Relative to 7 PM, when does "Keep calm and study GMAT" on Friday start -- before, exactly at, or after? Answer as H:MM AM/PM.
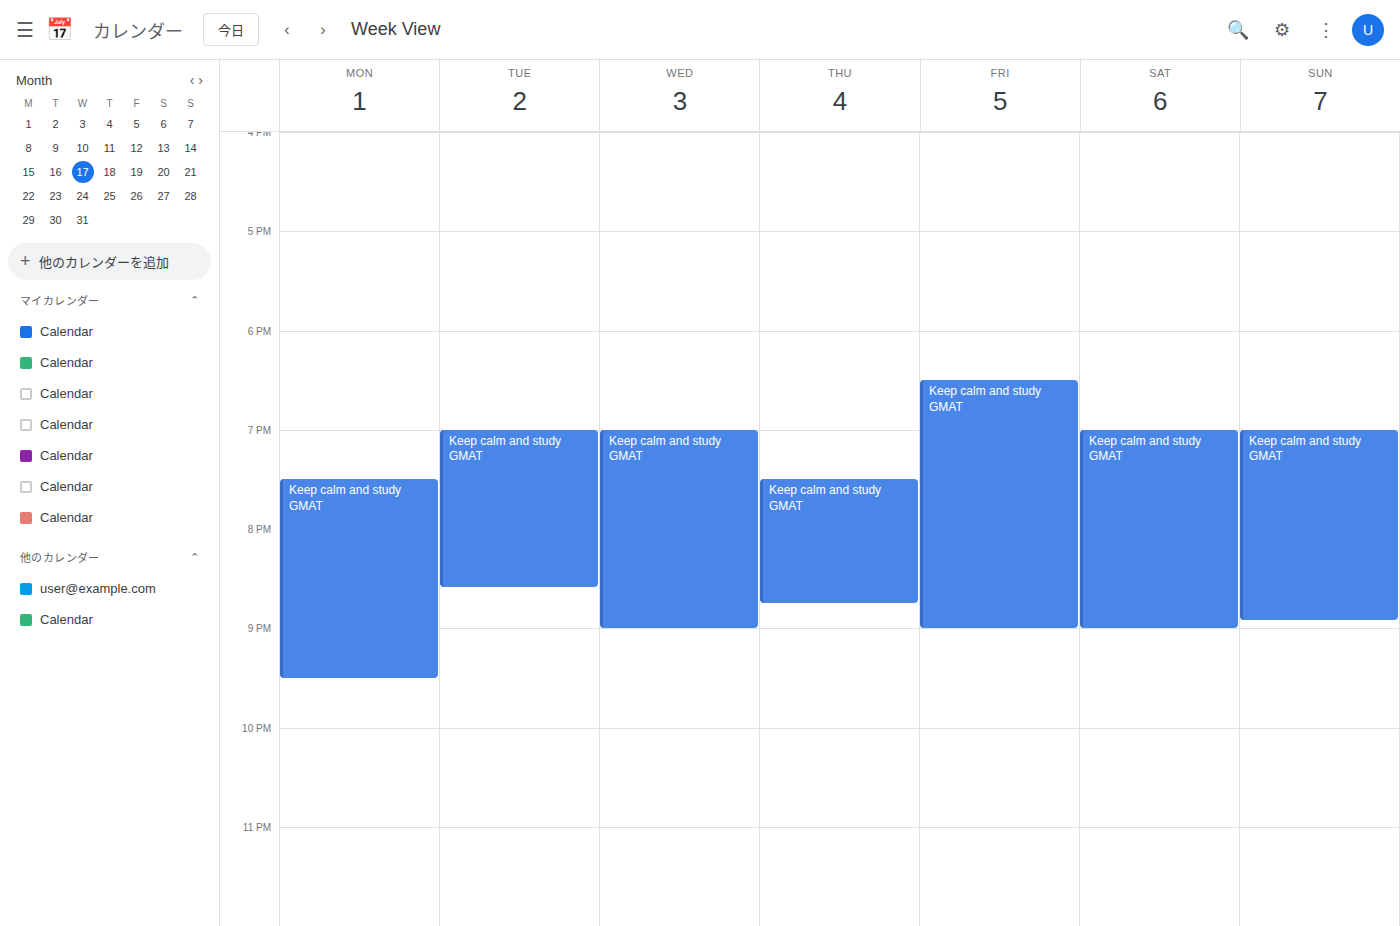
6:30 PM -- before 7 PM, 30 minutes above the 7 PM line.